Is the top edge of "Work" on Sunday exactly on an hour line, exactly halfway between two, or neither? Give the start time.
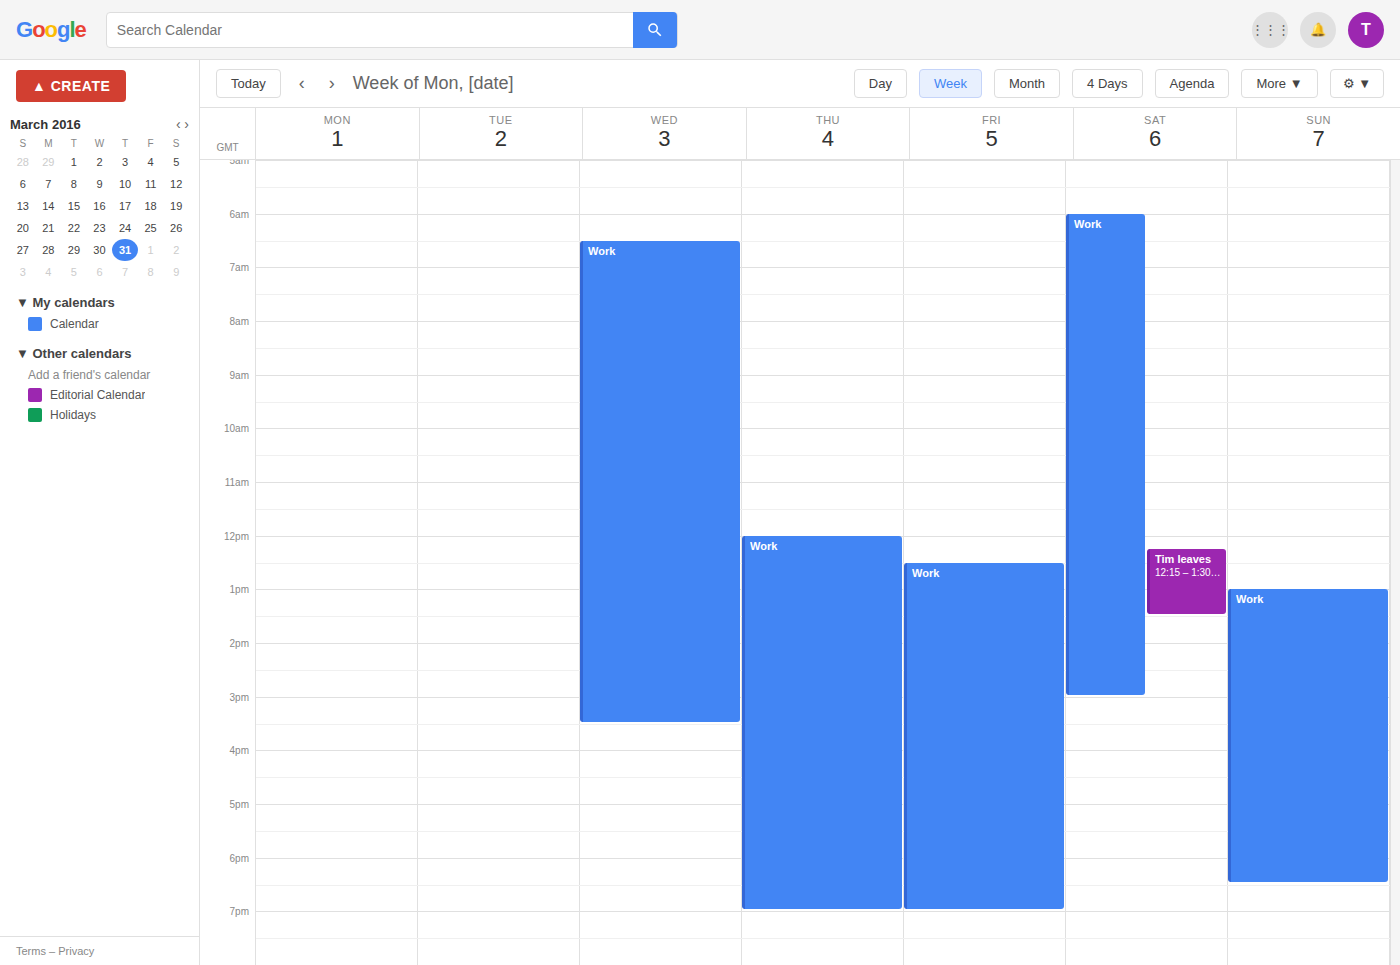
1:00 PM -- exactly on the 1 PM line.